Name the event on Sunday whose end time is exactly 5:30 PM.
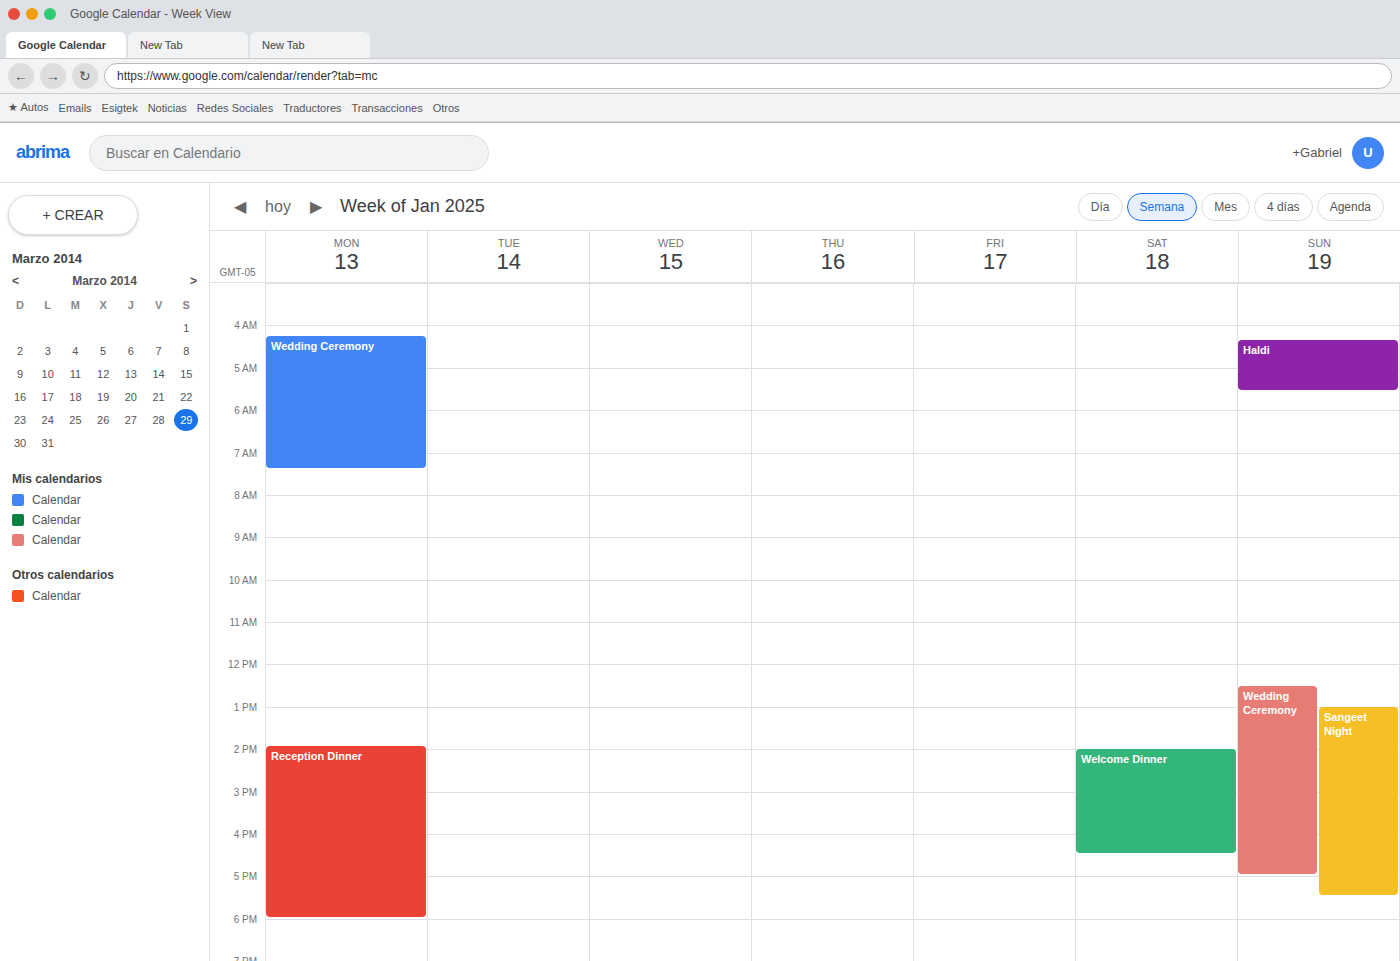
"Sangeet Night"